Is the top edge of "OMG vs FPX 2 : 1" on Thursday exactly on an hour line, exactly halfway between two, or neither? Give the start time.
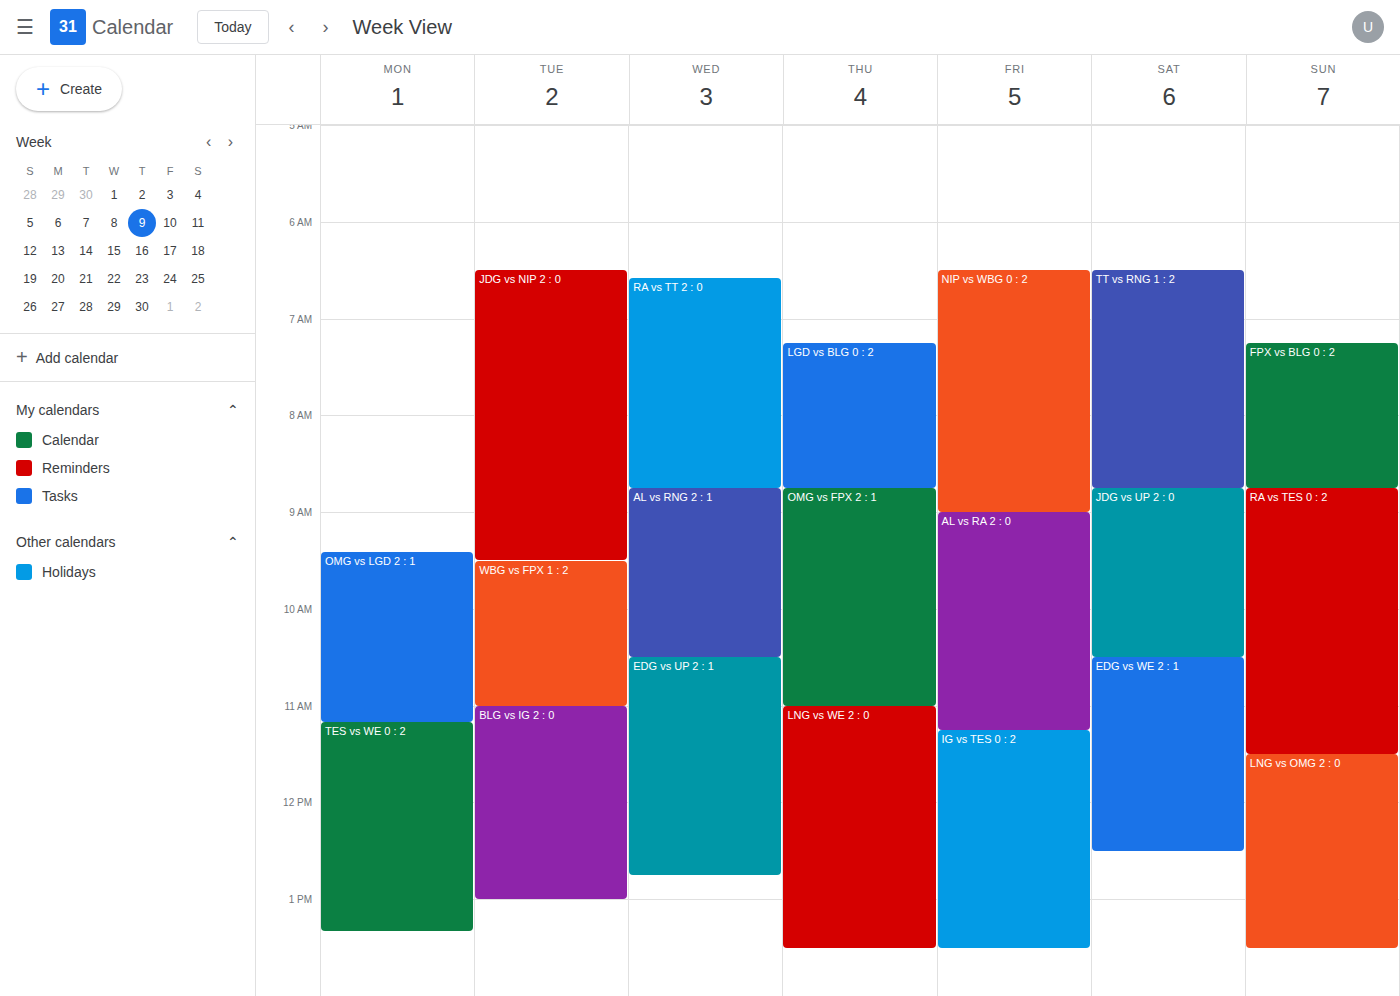
8:45 AM -- neither: three quarters of the way from the 8 AM line to the 9 AM line.